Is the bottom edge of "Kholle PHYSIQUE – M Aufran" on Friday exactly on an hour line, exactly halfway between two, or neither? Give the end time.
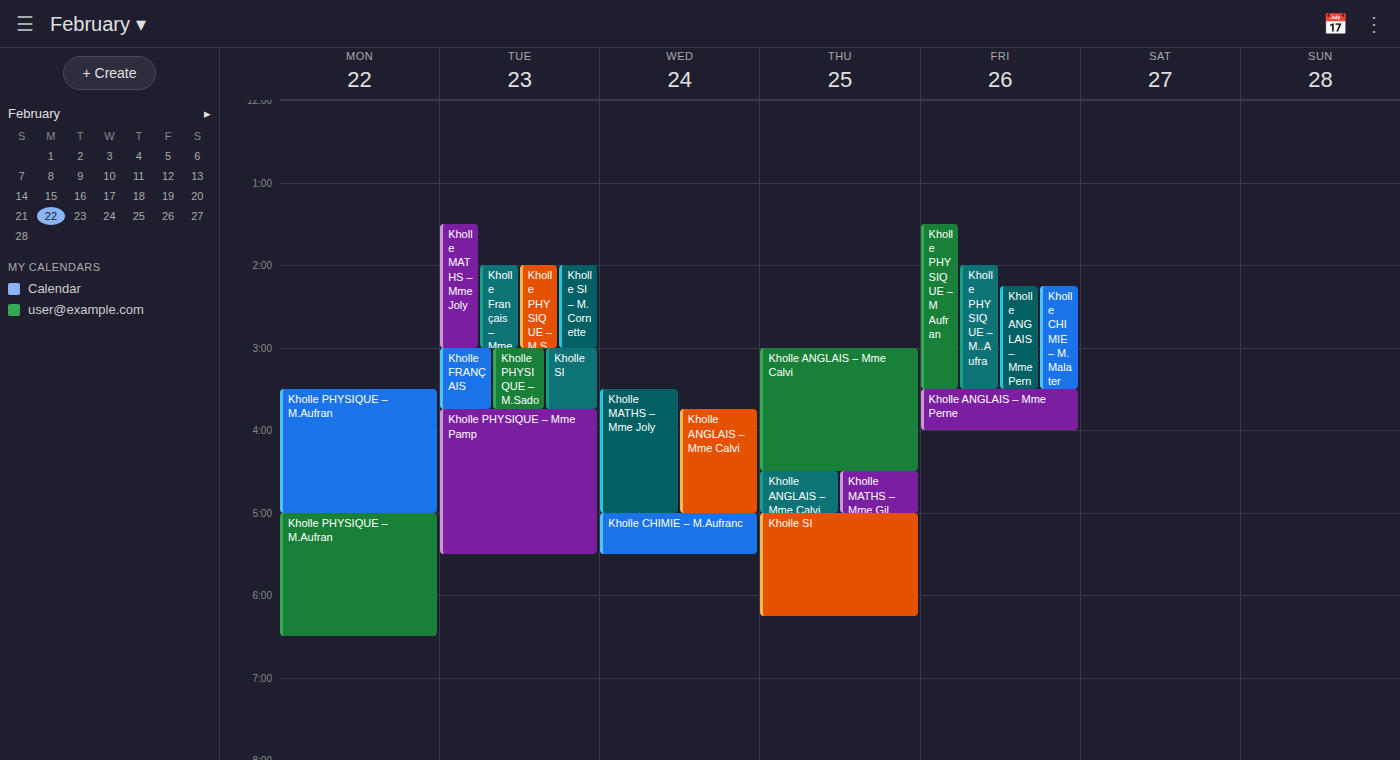
3:30 PM -- halfway between the 3 PM and 4 PM lines.